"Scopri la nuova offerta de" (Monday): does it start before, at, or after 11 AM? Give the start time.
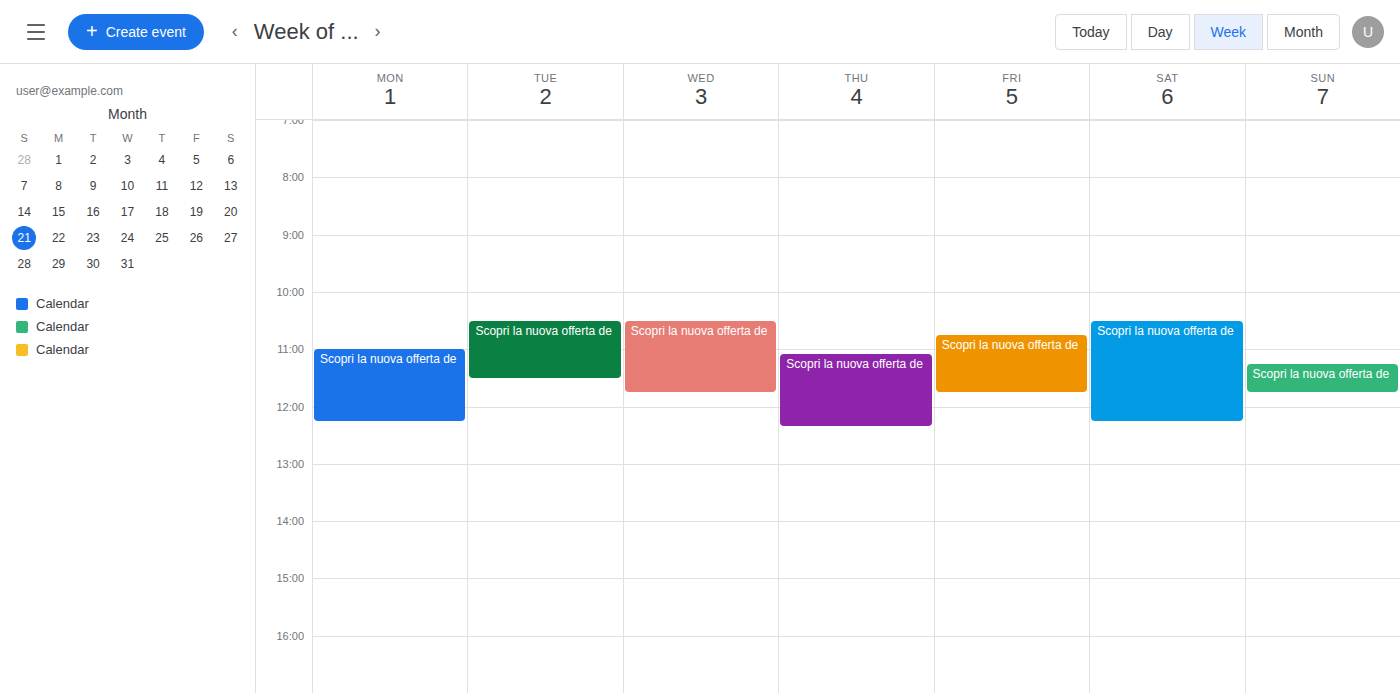
11:00 AM -- exactly at 11 AM, on the 11 AM line.